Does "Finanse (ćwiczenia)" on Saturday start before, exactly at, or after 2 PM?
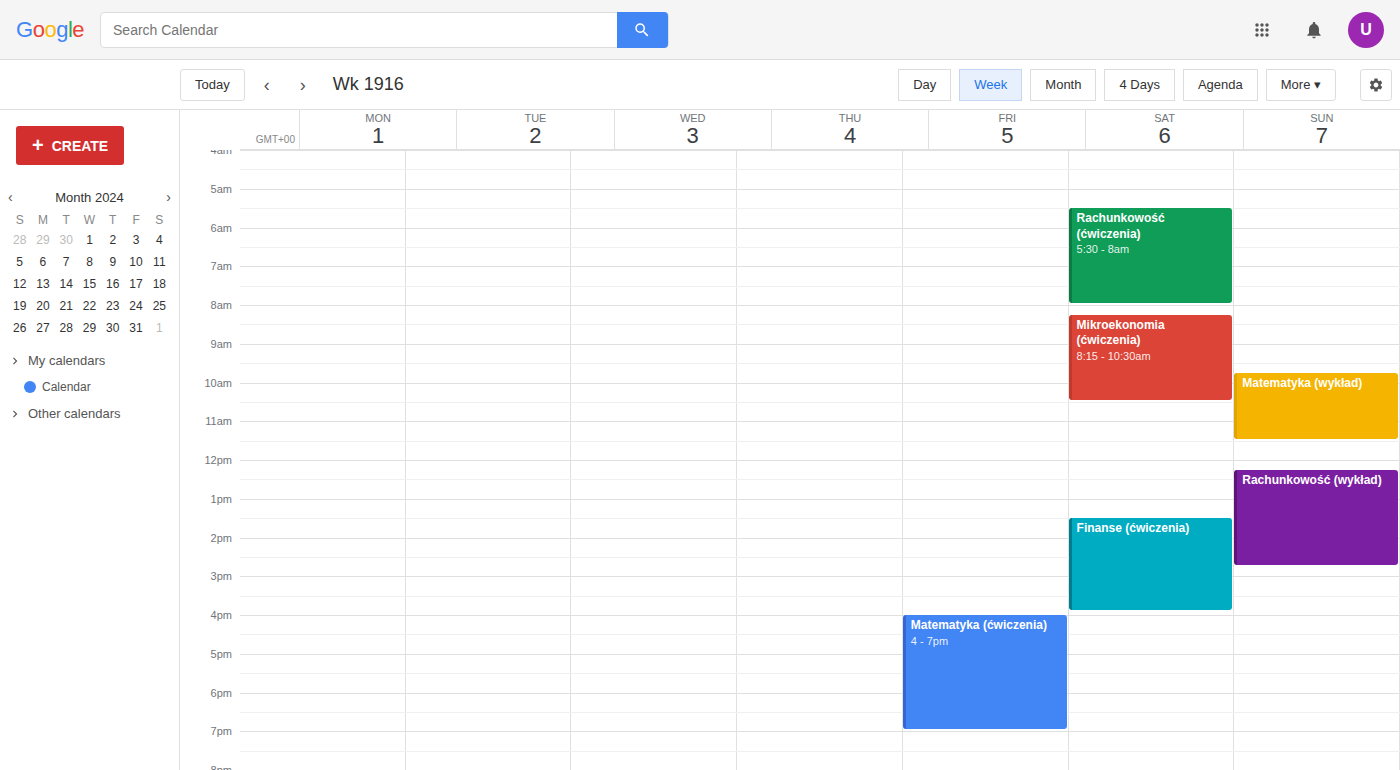
1:30 PM -- before 2 PM, 30 minutes above the 2 PM line.